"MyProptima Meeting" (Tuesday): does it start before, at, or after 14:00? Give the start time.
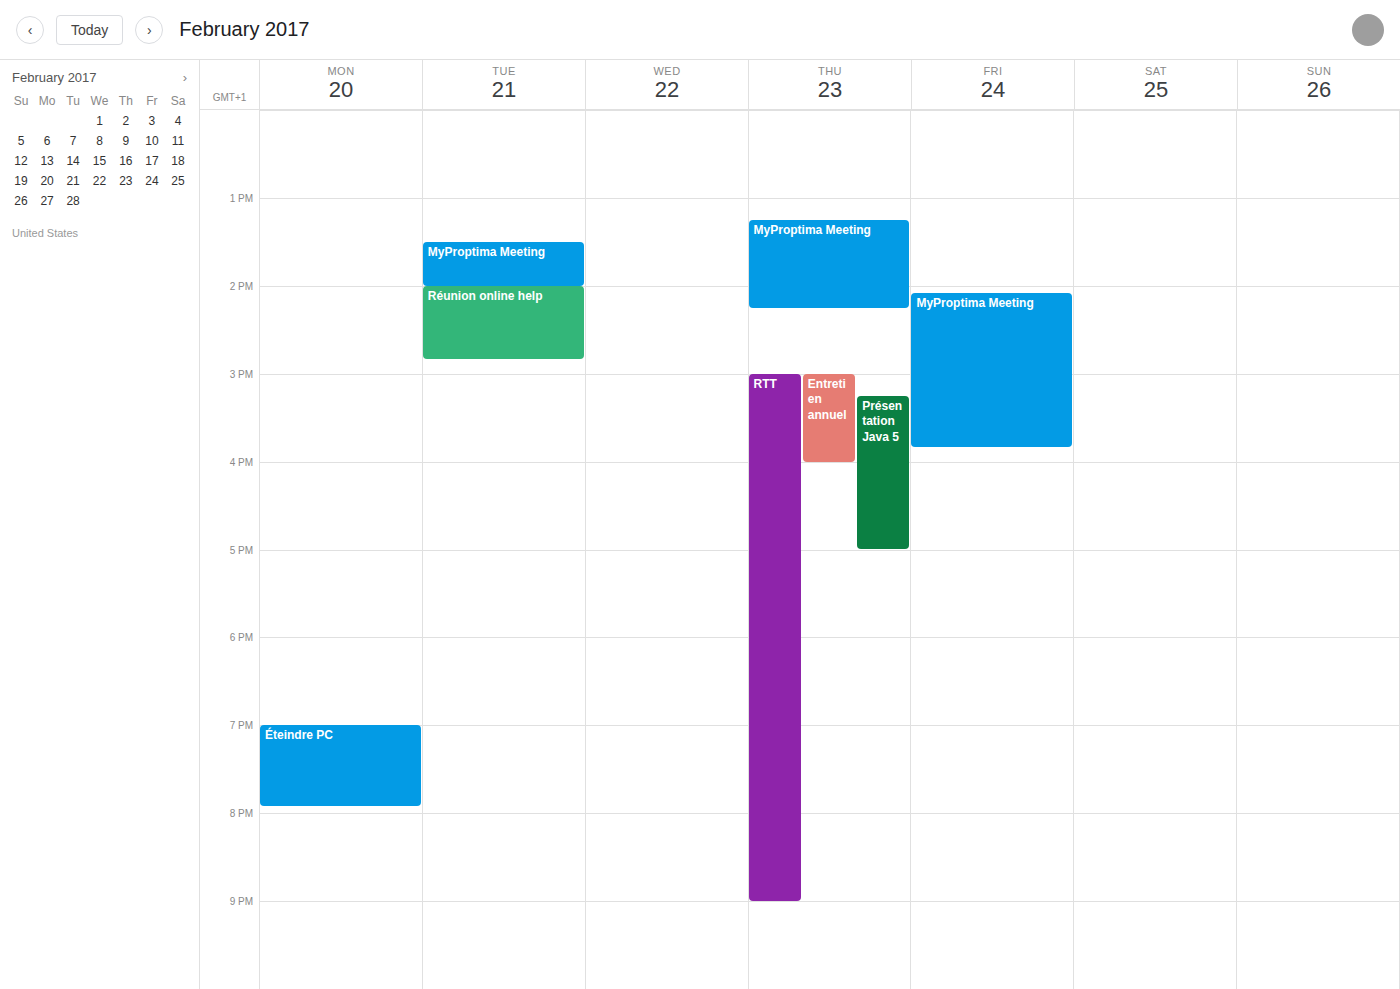
13:30 -- before 14:00, 30 minutes above the 14:00 line.